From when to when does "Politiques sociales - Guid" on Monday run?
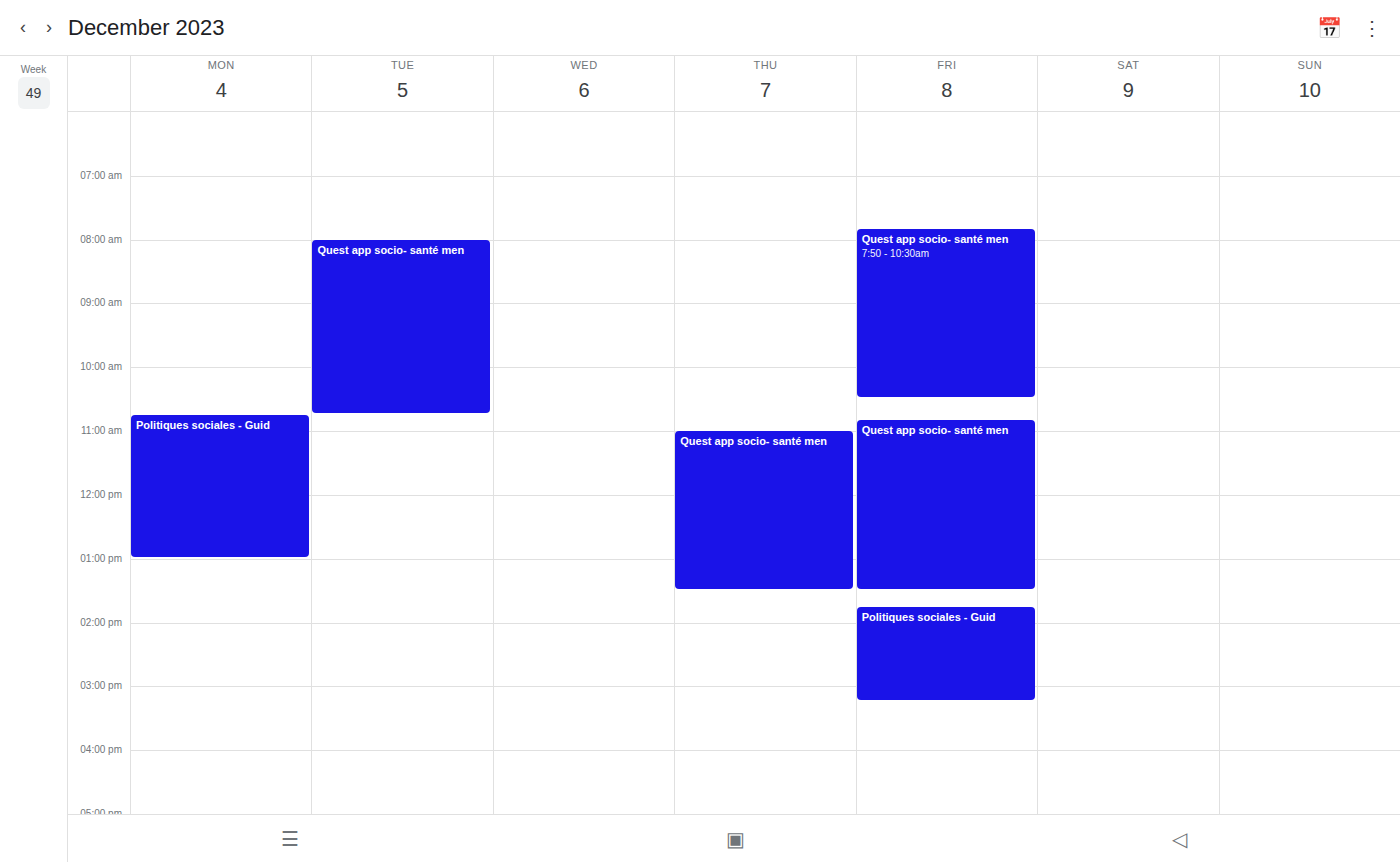
10:45 AM to 1:00 PM